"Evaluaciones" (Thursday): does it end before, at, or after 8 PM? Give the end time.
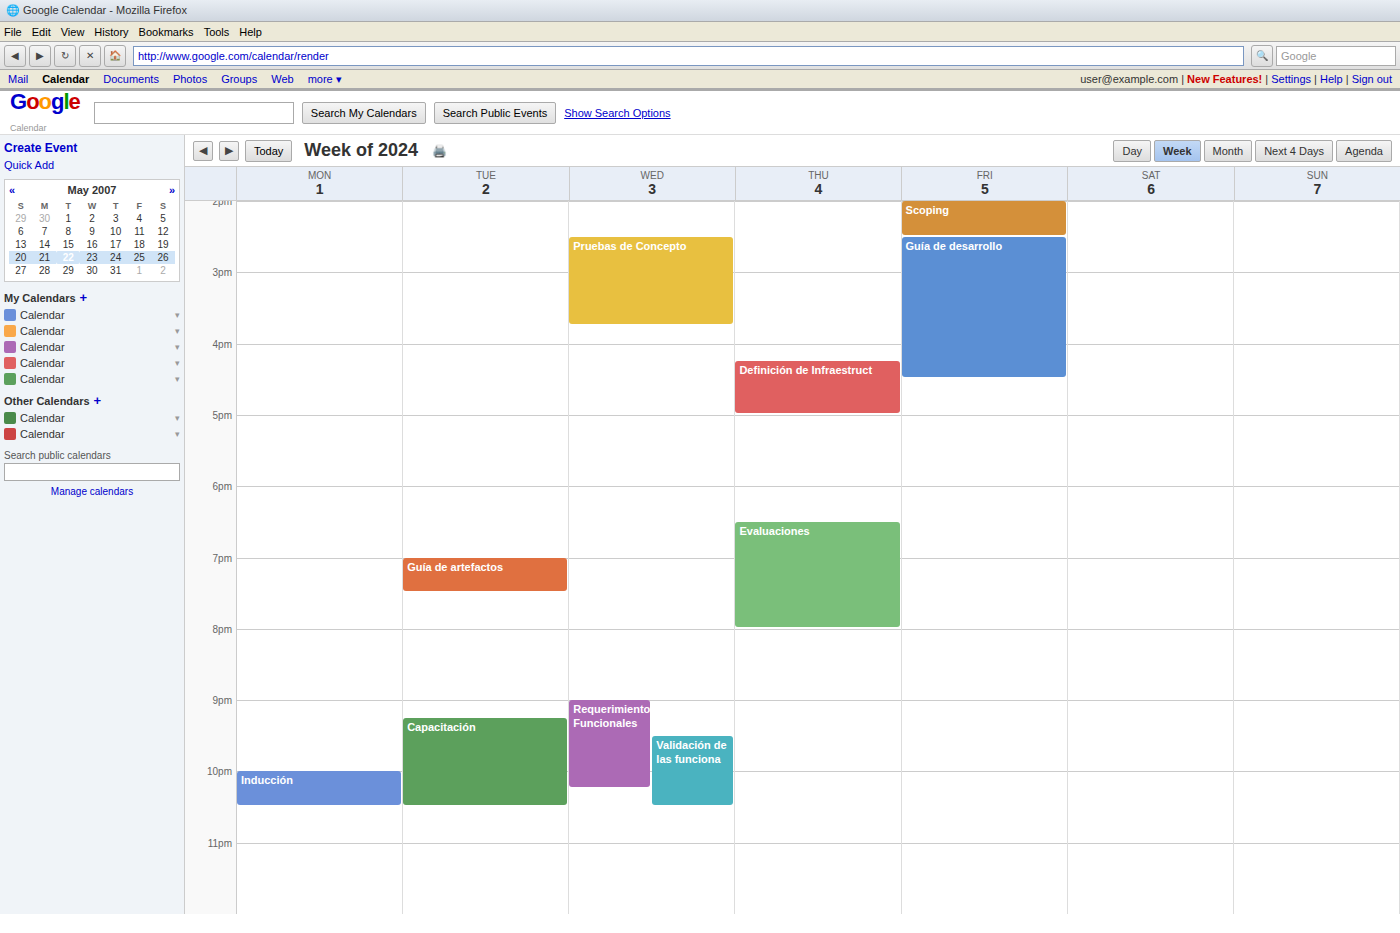
8:00 PM -- exactly at 8 PM, on the 8 PM line.